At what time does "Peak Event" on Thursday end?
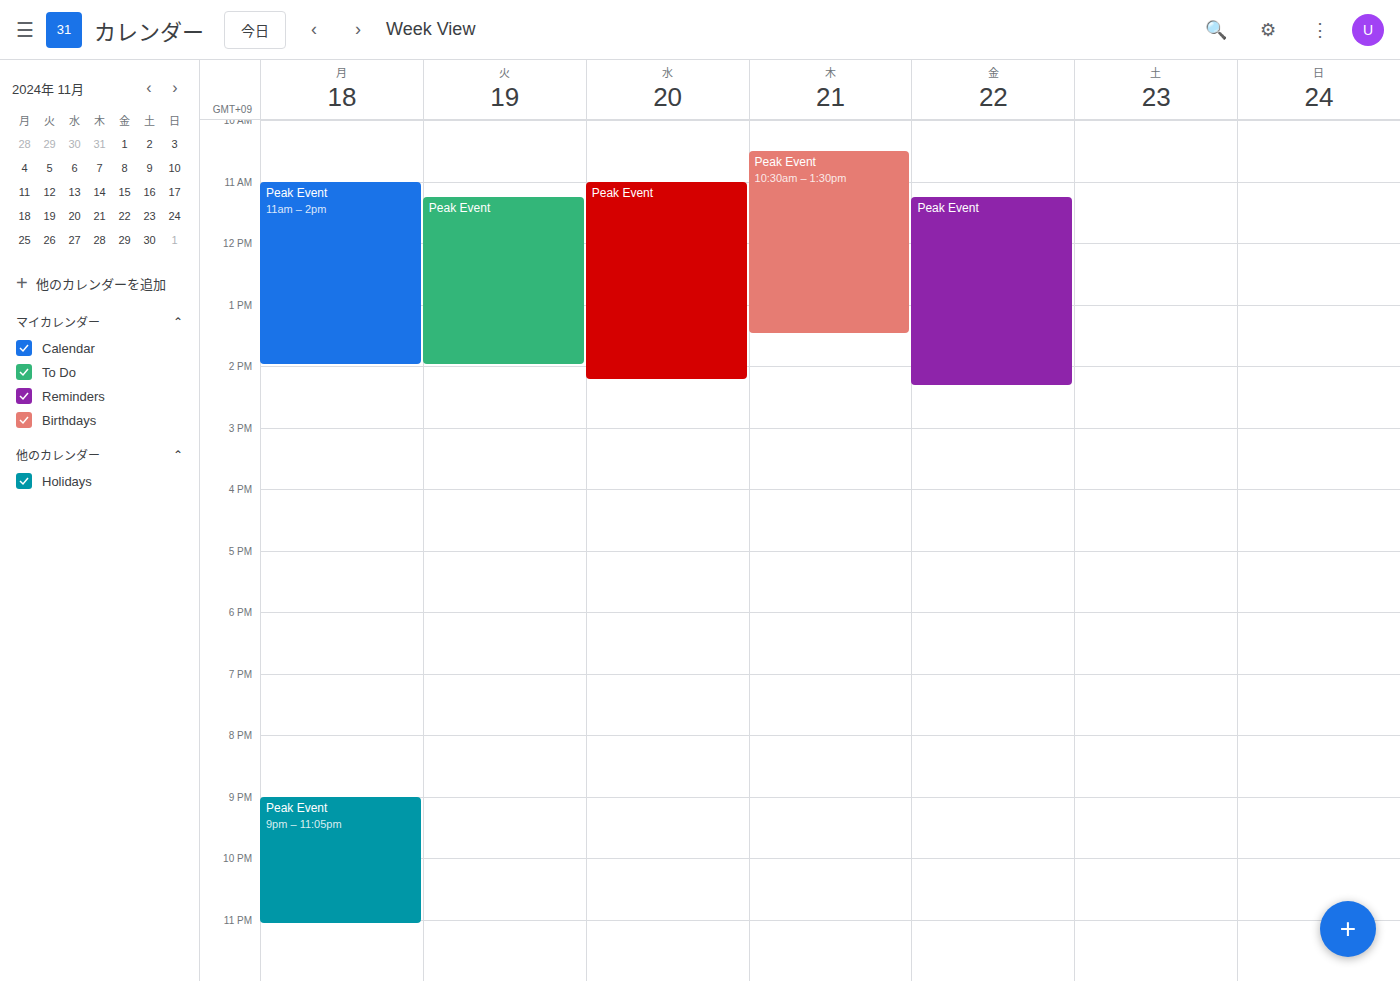
1:30 PM